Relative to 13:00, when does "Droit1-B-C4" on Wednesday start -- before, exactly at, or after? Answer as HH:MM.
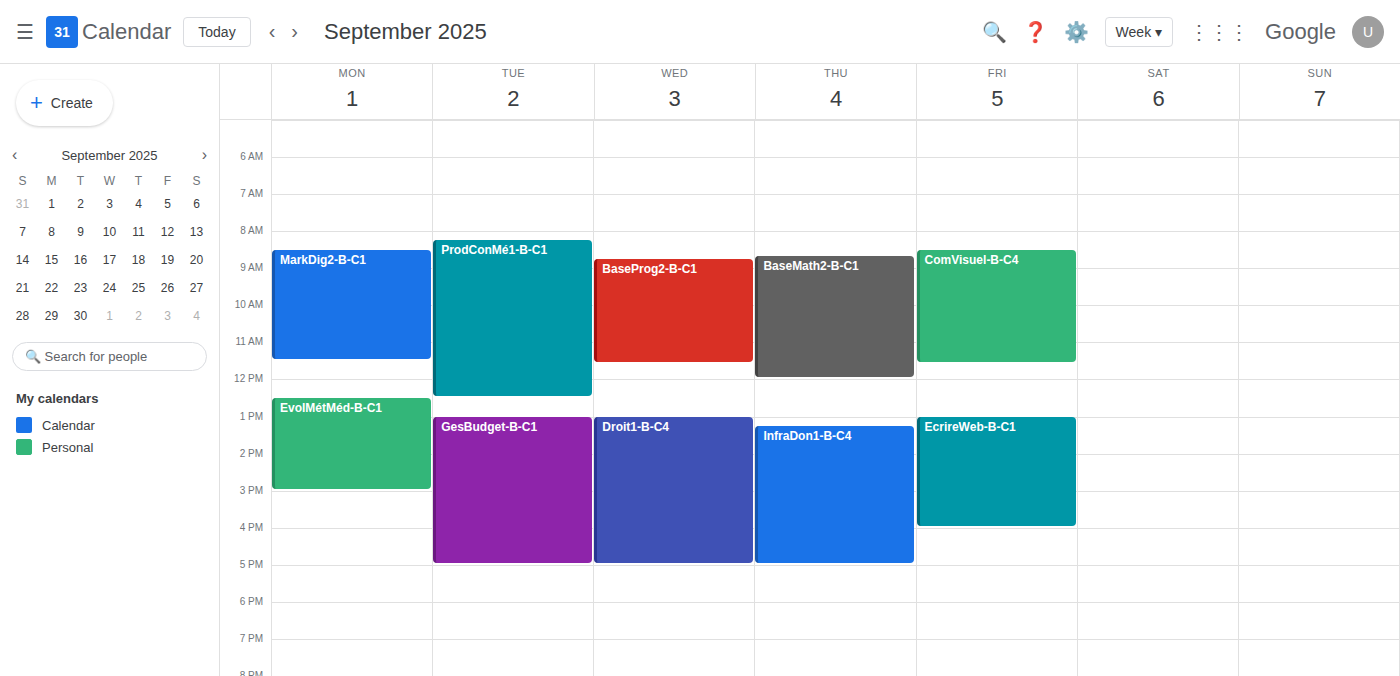
13:00 -- exactly at 13:00, on the 13:00 line.